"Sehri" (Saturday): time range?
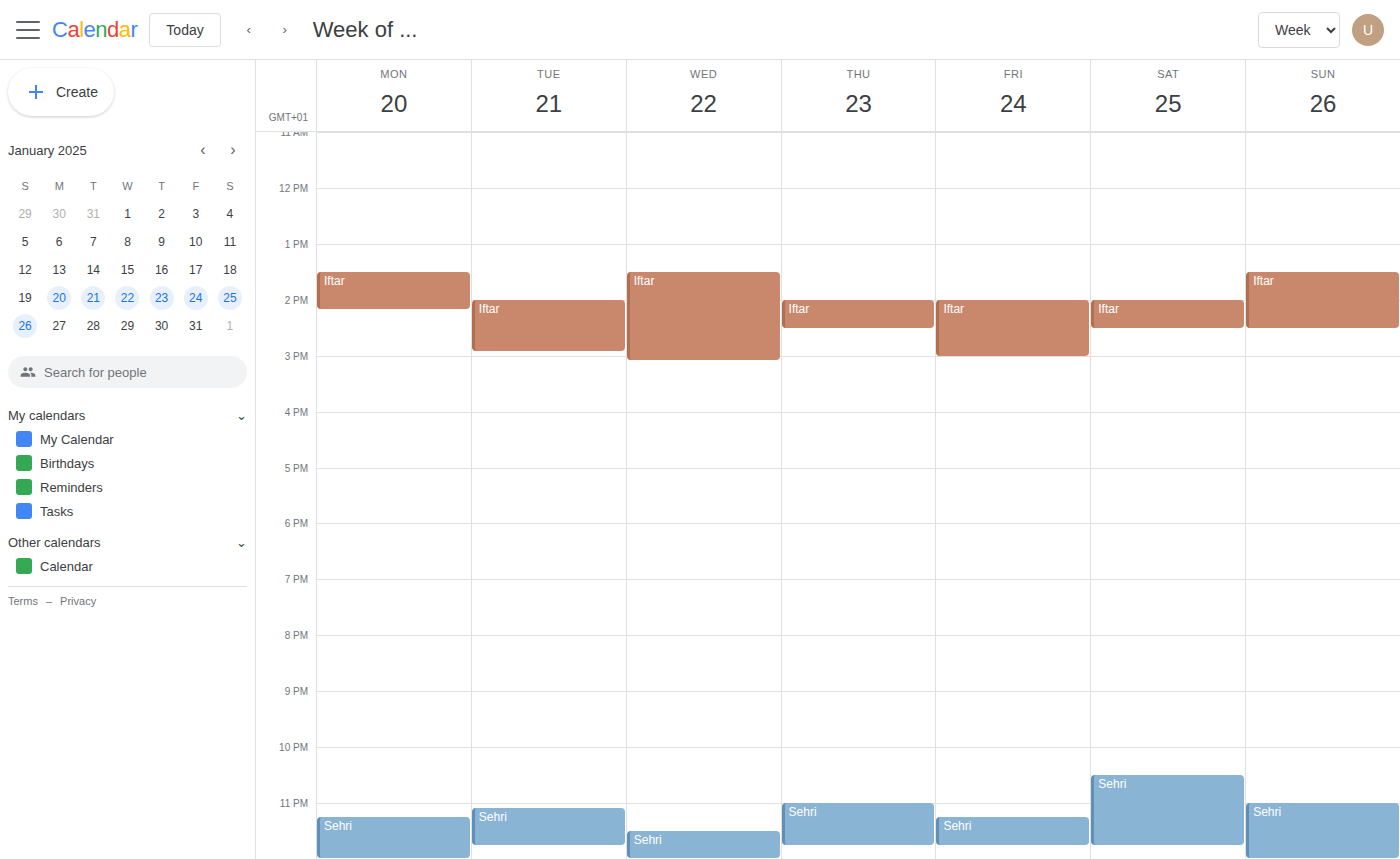
22:30 to 23:45